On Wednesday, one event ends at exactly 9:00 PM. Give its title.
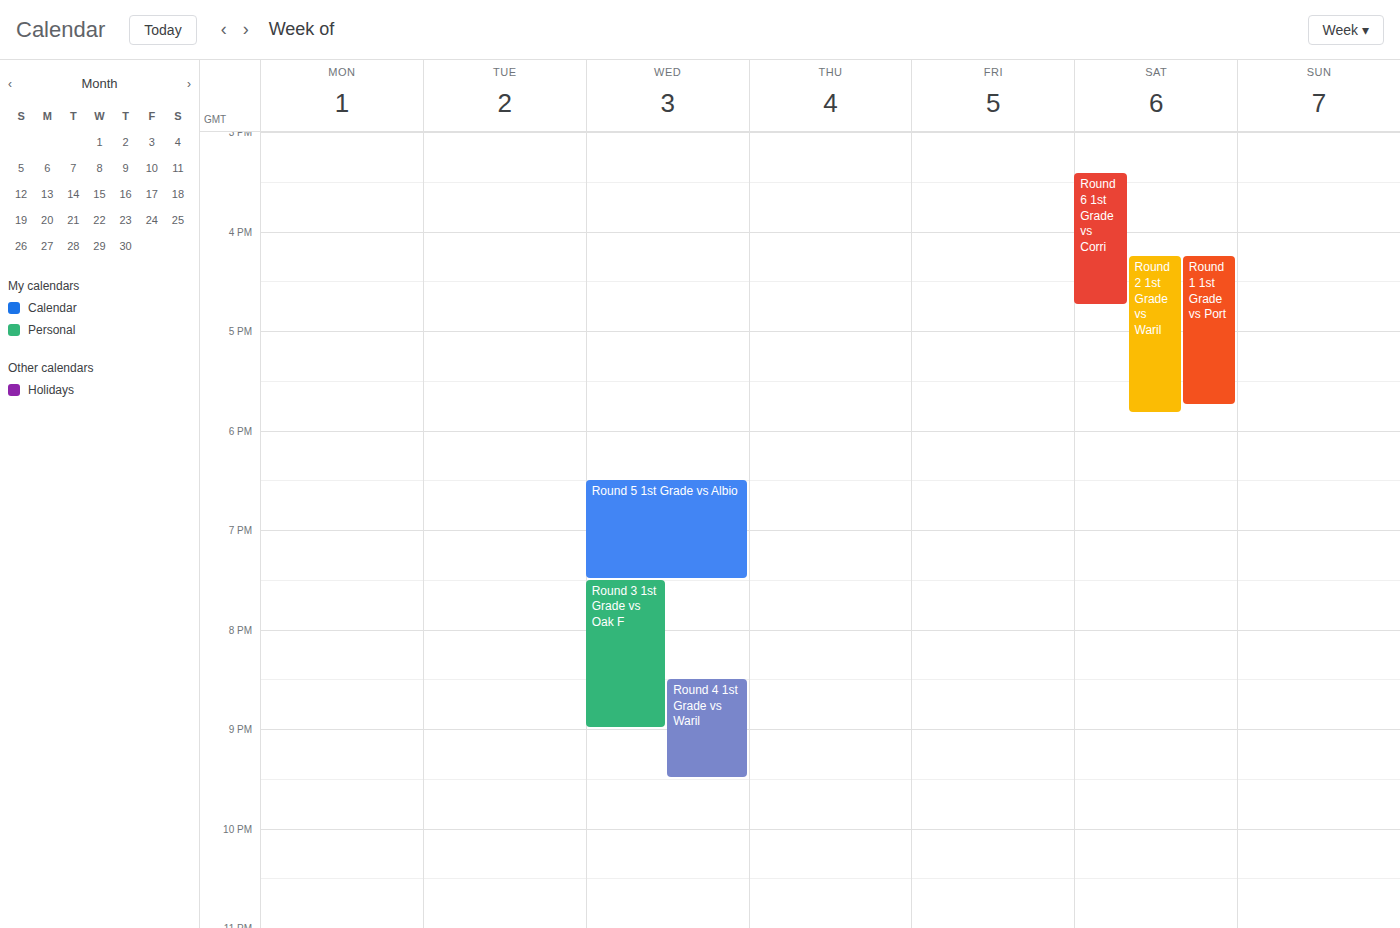
"Round 3 1st Grade vs Oak F"